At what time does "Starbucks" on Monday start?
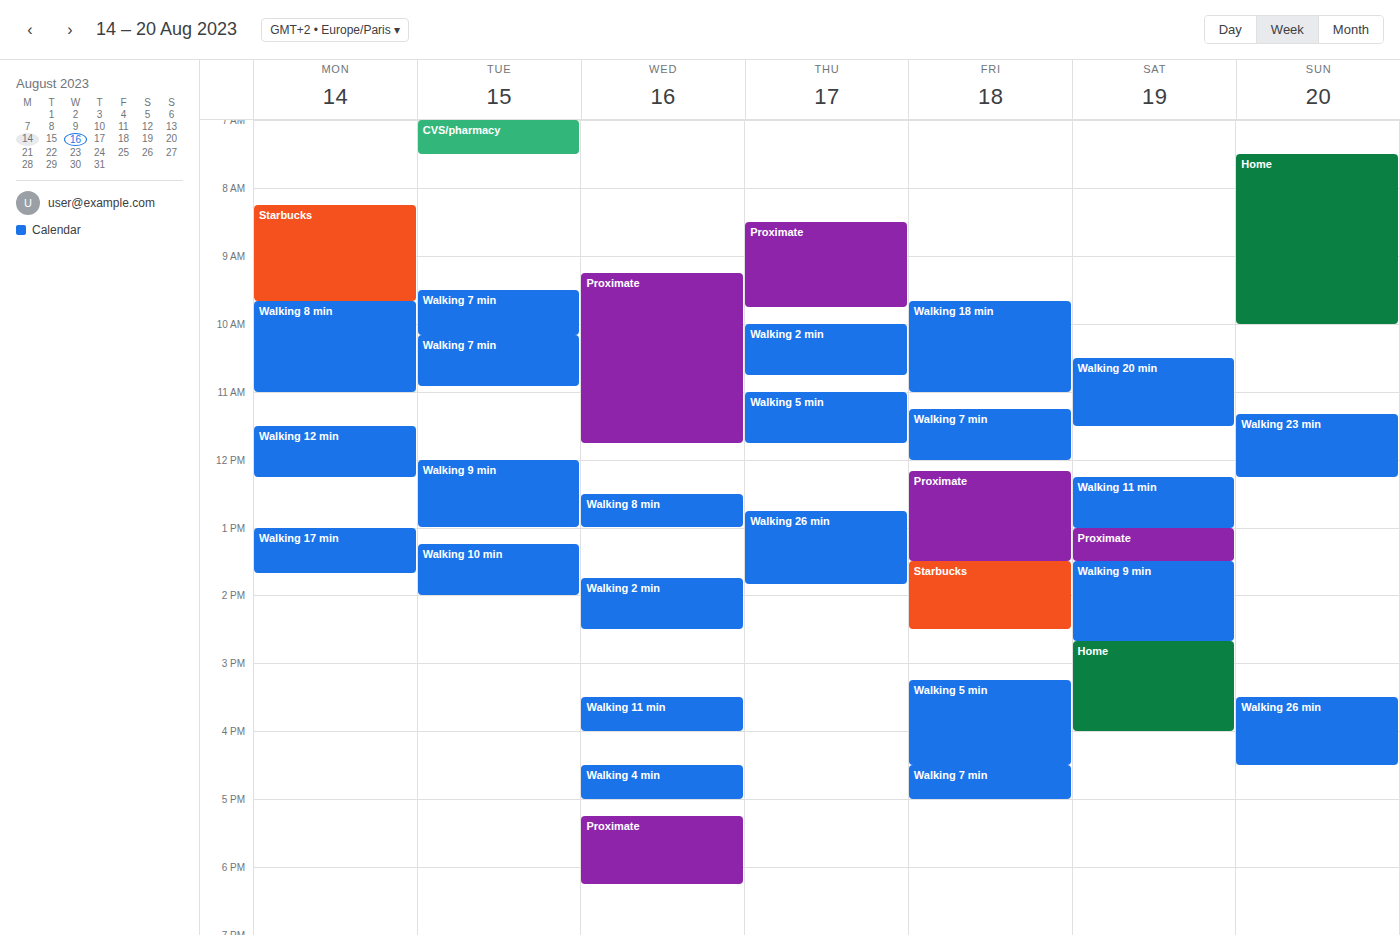
8:15 AM